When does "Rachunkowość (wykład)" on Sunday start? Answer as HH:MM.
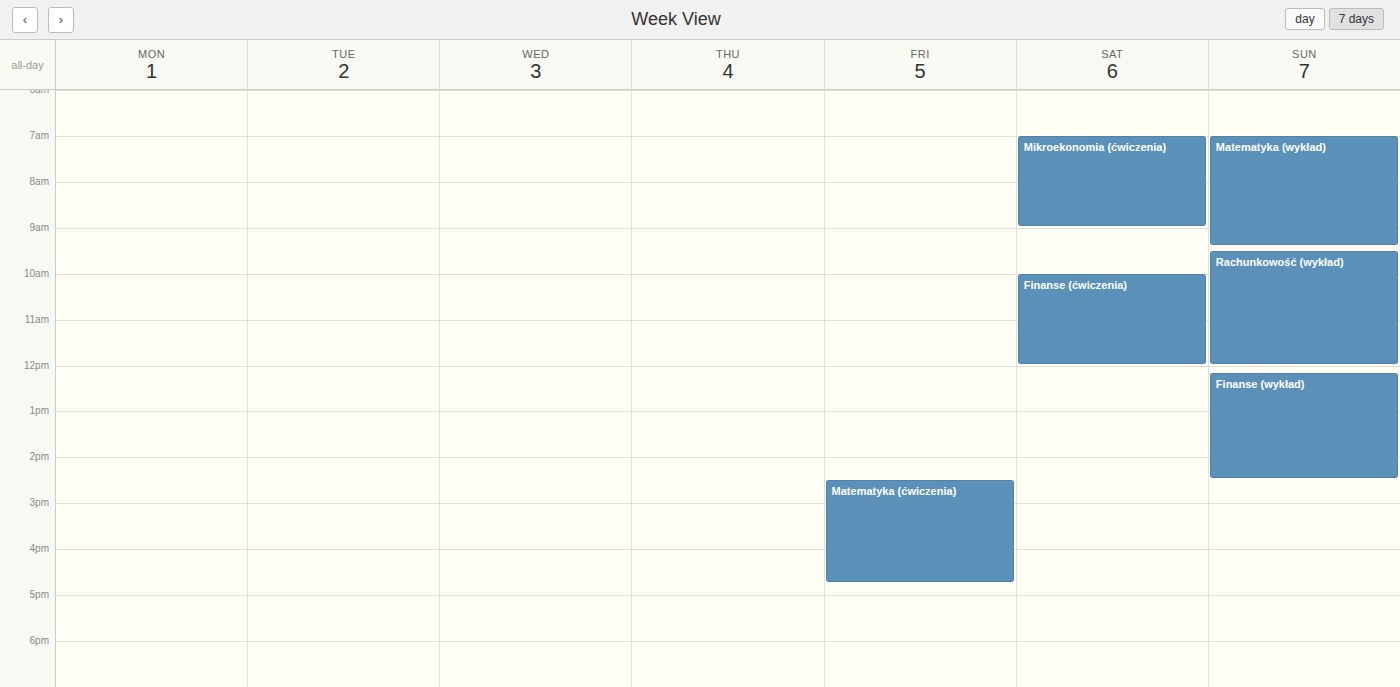
09:30